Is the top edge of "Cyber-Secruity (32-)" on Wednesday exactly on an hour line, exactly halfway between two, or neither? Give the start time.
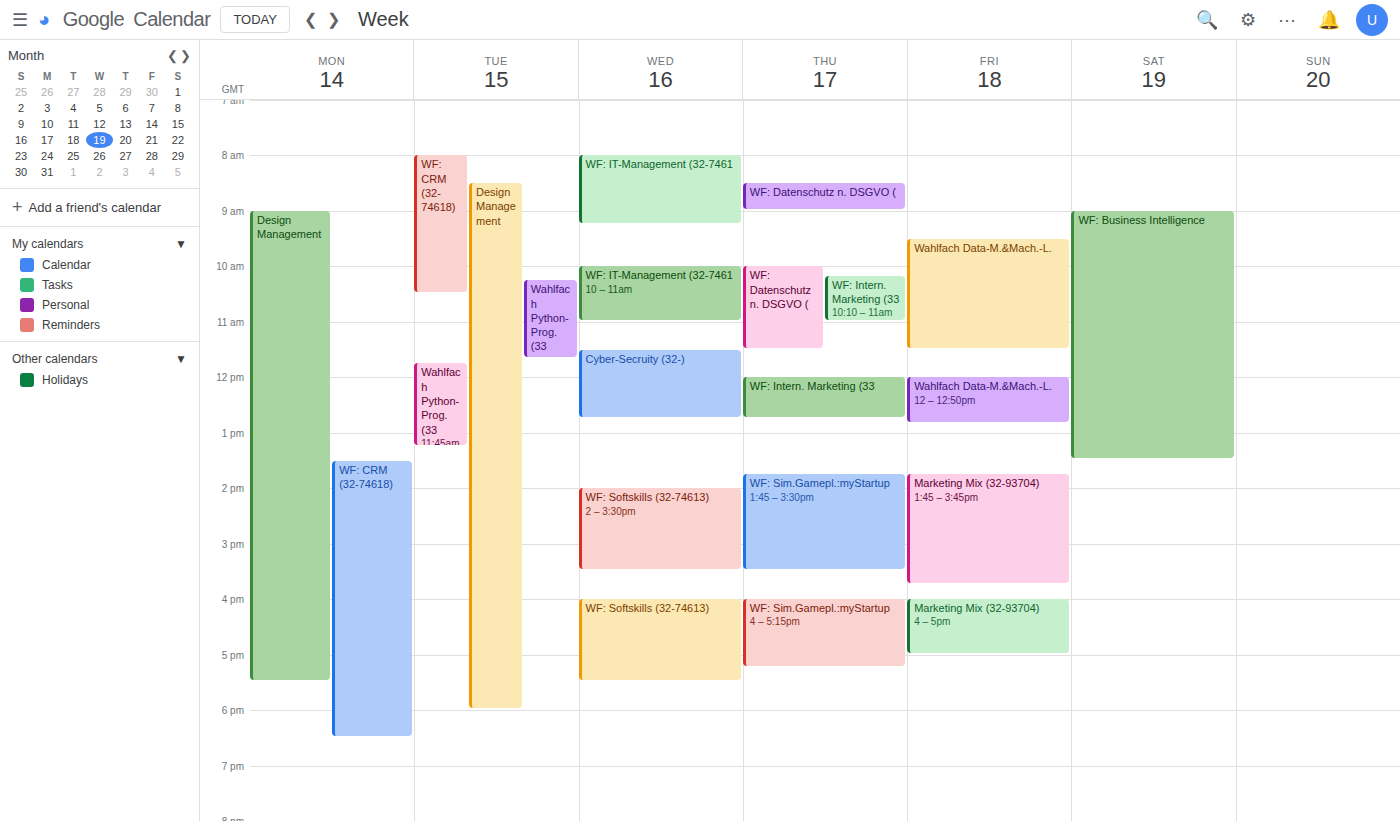
11:30 AM -- halfway between the 11 AM and 12 PM lines.